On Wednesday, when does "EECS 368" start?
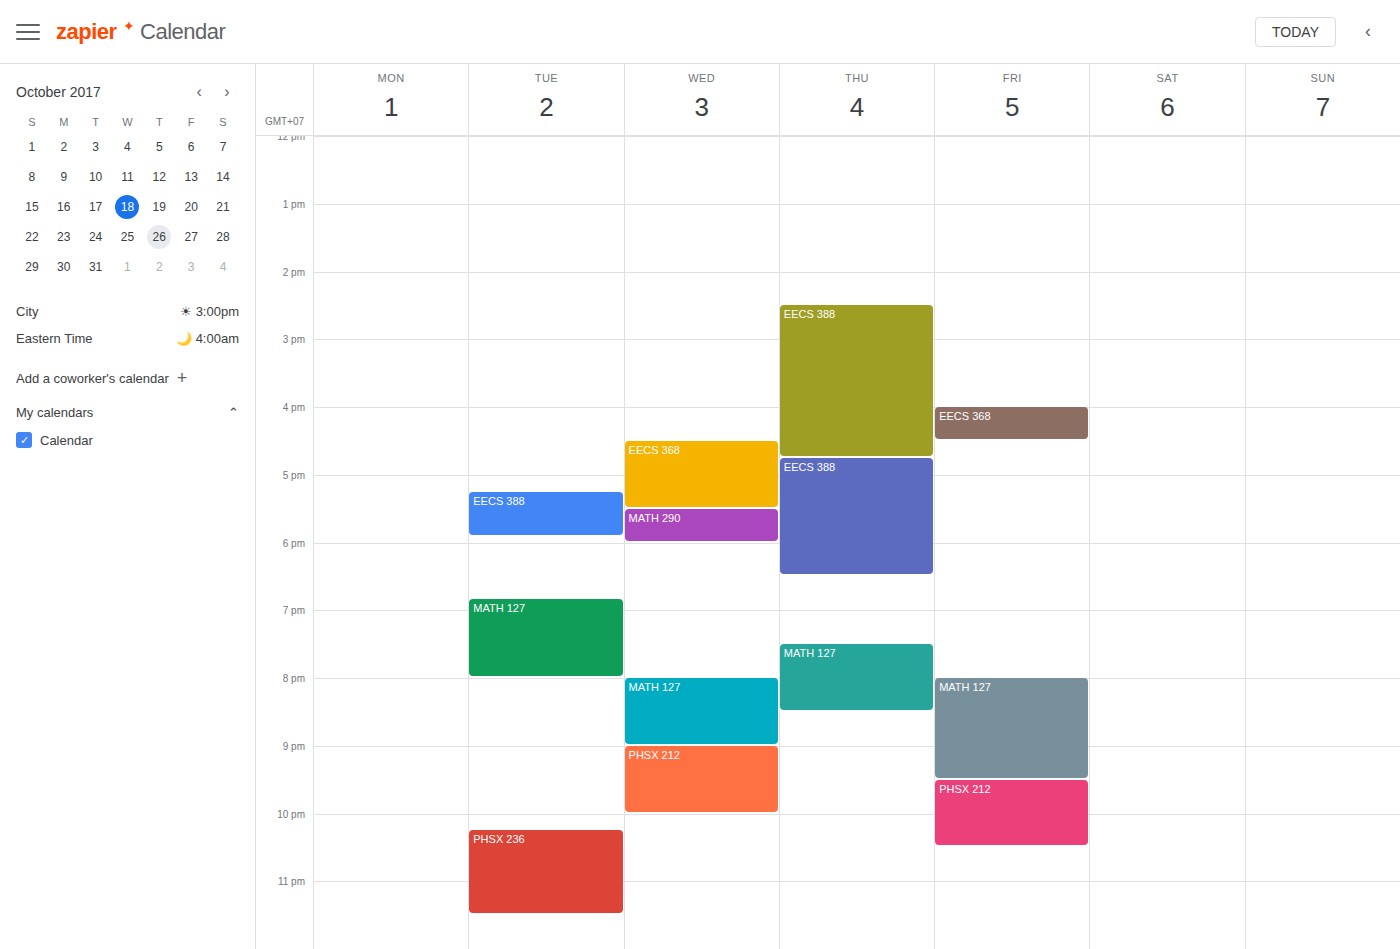
4:30 PM